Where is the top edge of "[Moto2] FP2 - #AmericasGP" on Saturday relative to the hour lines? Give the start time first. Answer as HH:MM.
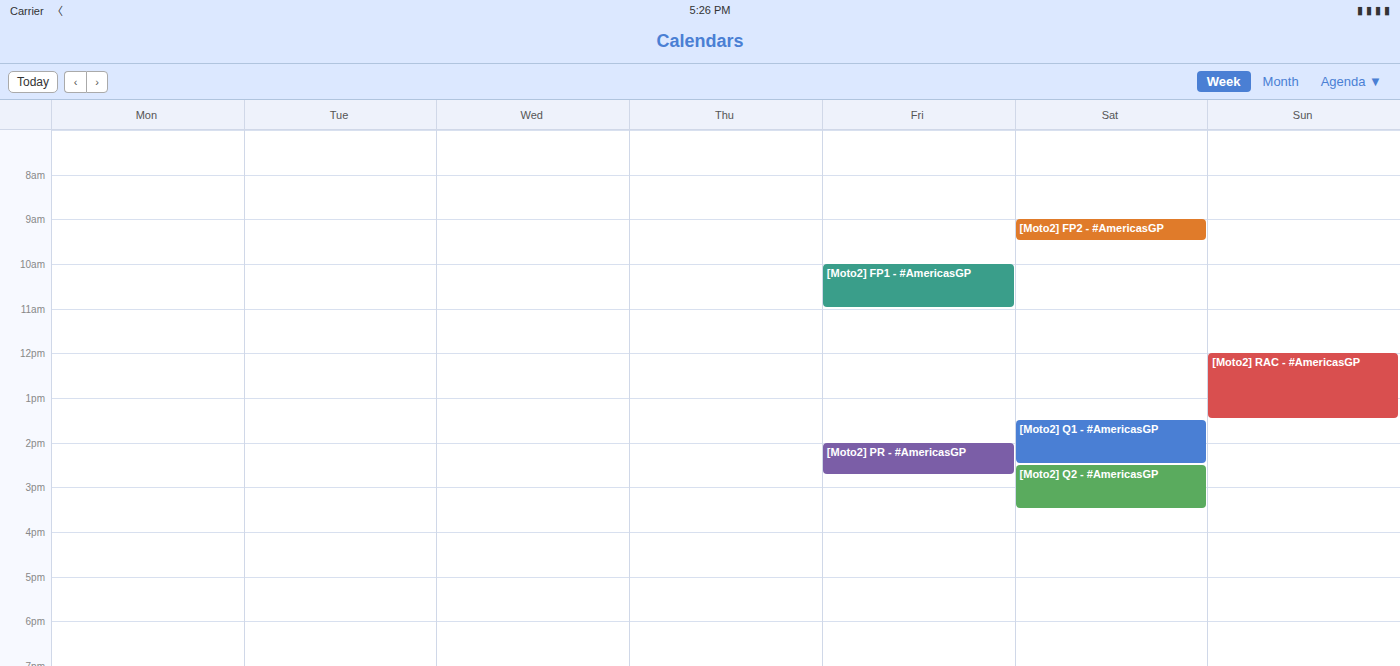
09:00 -- exactly on the 09:00 line.